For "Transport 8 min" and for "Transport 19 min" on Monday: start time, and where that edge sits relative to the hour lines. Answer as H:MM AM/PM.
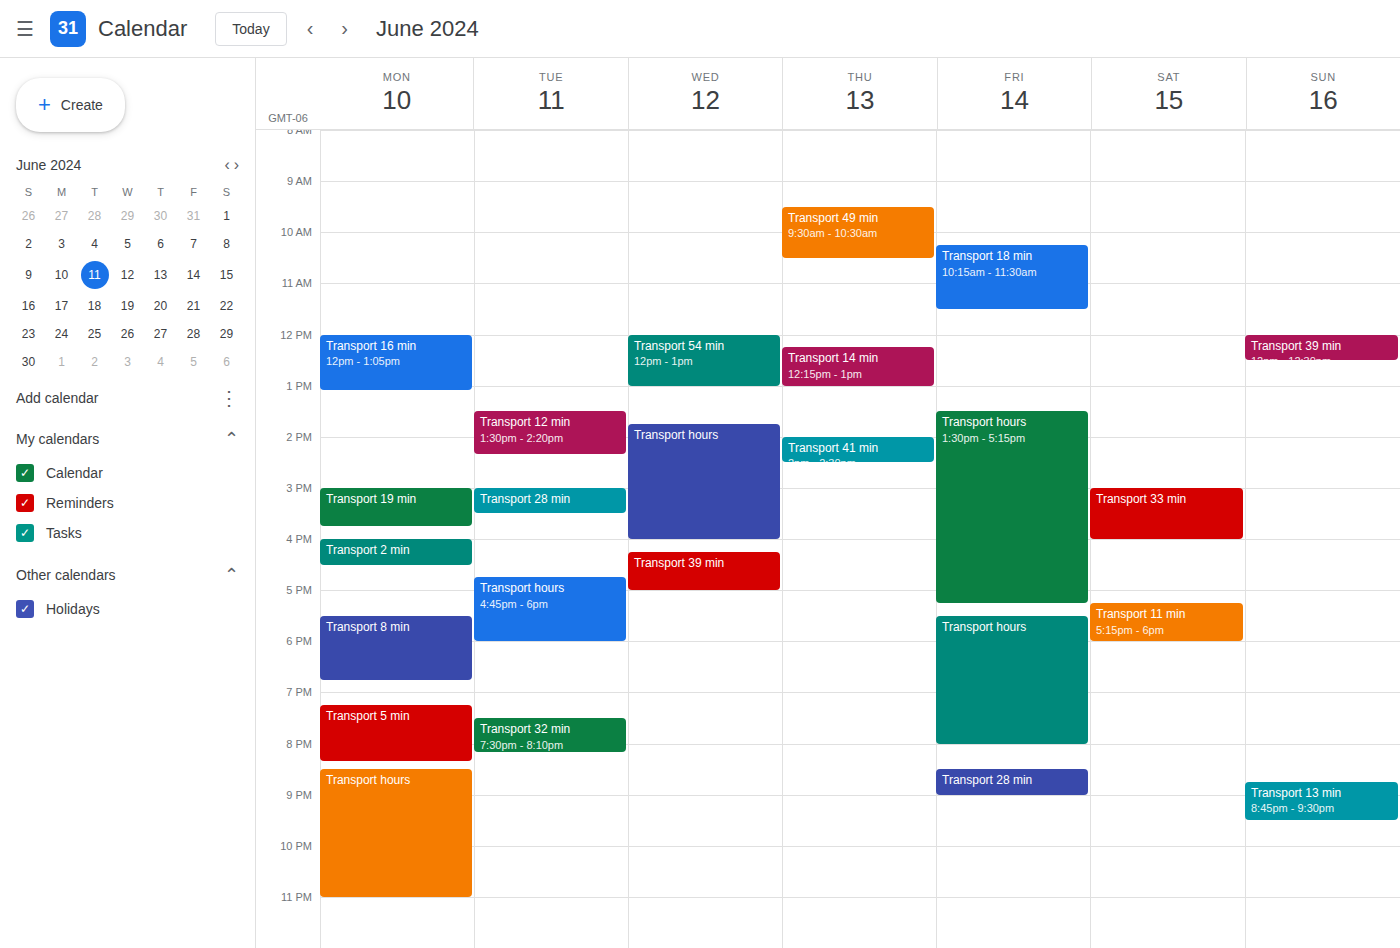
"Transport 8 min": 5:30 PM, halfway between the 5 PM and 6 PM lines. "Transport 19 min": 3:00 PM, exactly on the 3 PM line.